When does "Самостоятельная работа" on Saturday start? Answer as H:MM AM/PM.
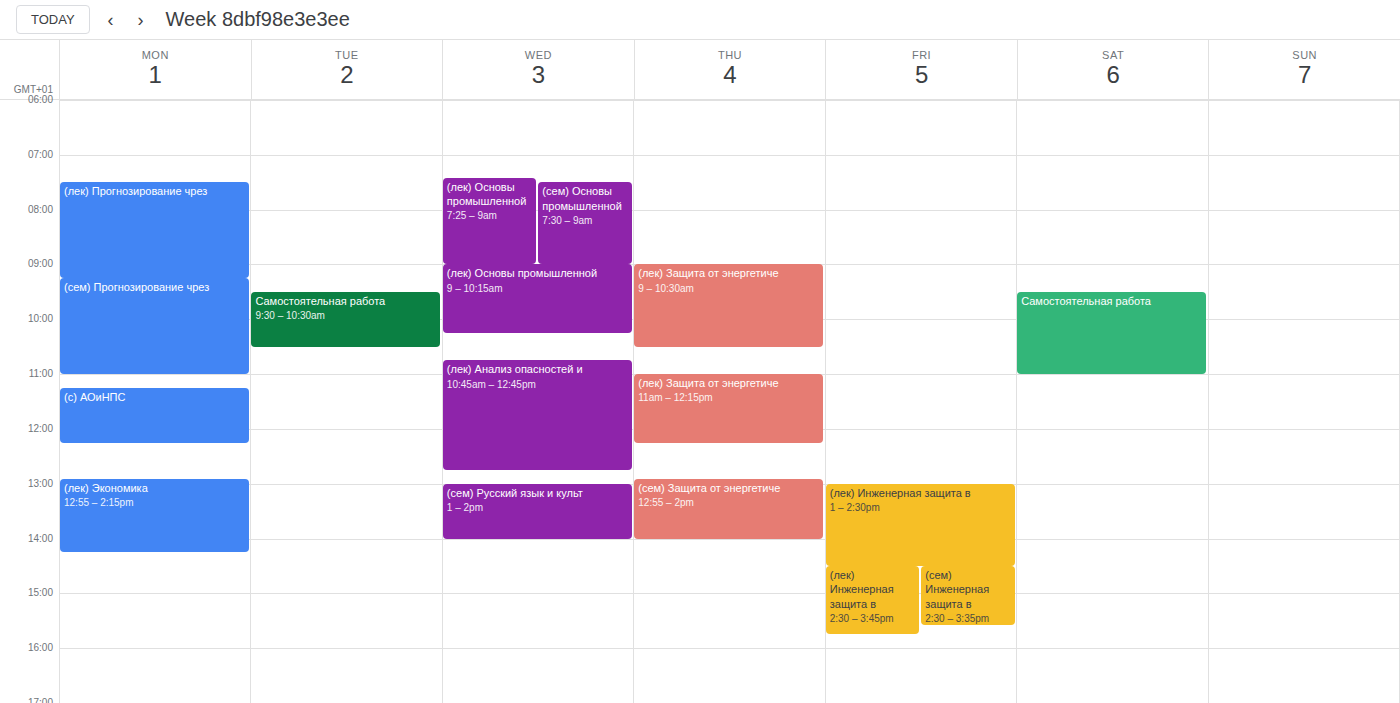
9:30 AM